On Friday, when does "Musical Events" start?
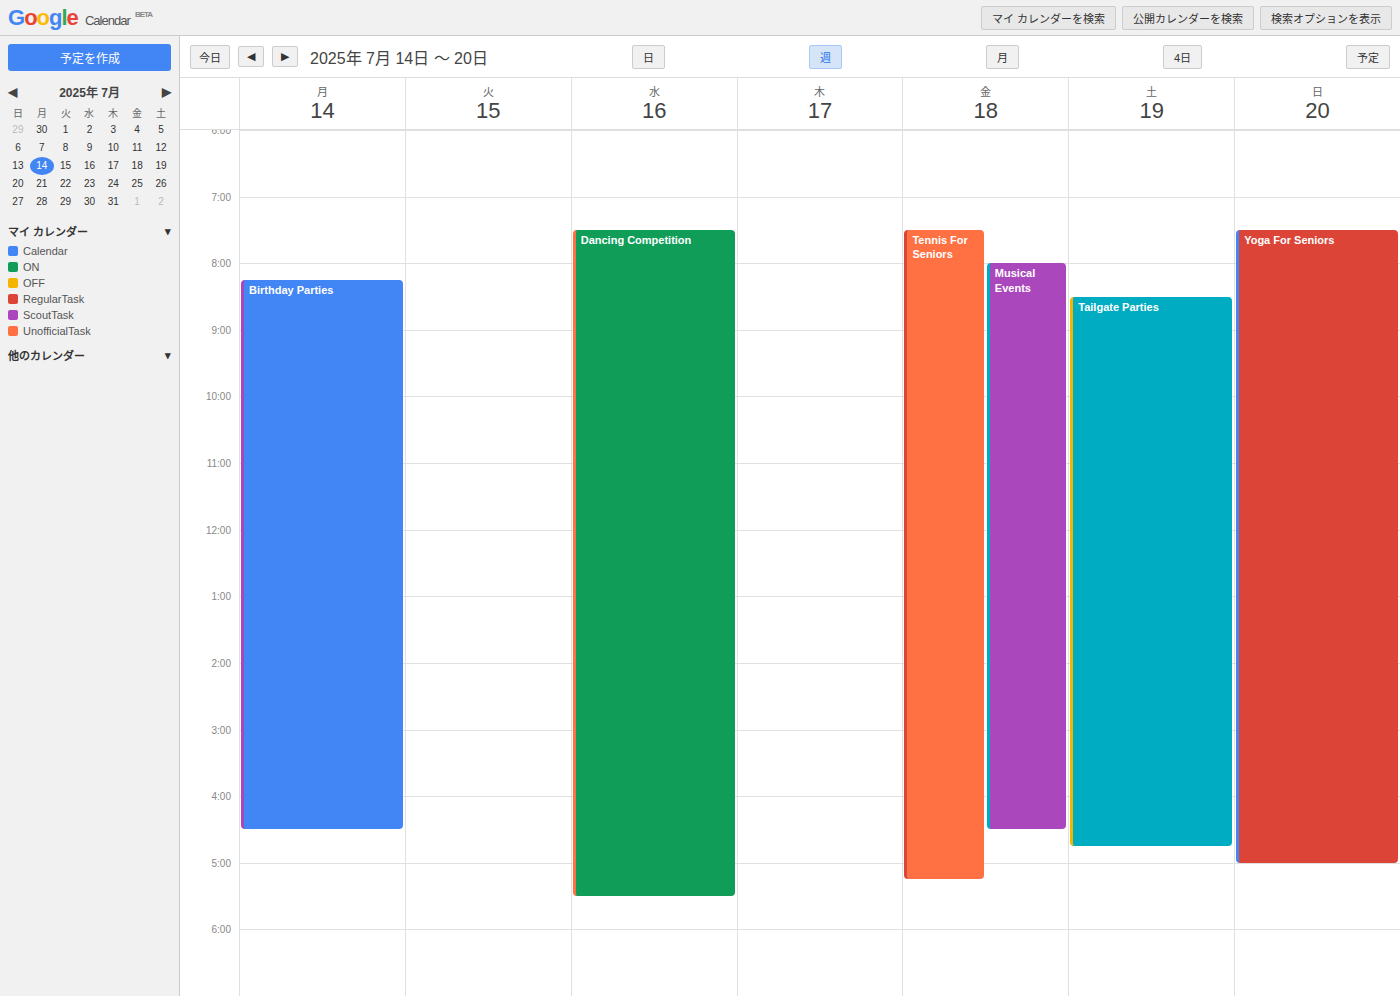
8:00 AM